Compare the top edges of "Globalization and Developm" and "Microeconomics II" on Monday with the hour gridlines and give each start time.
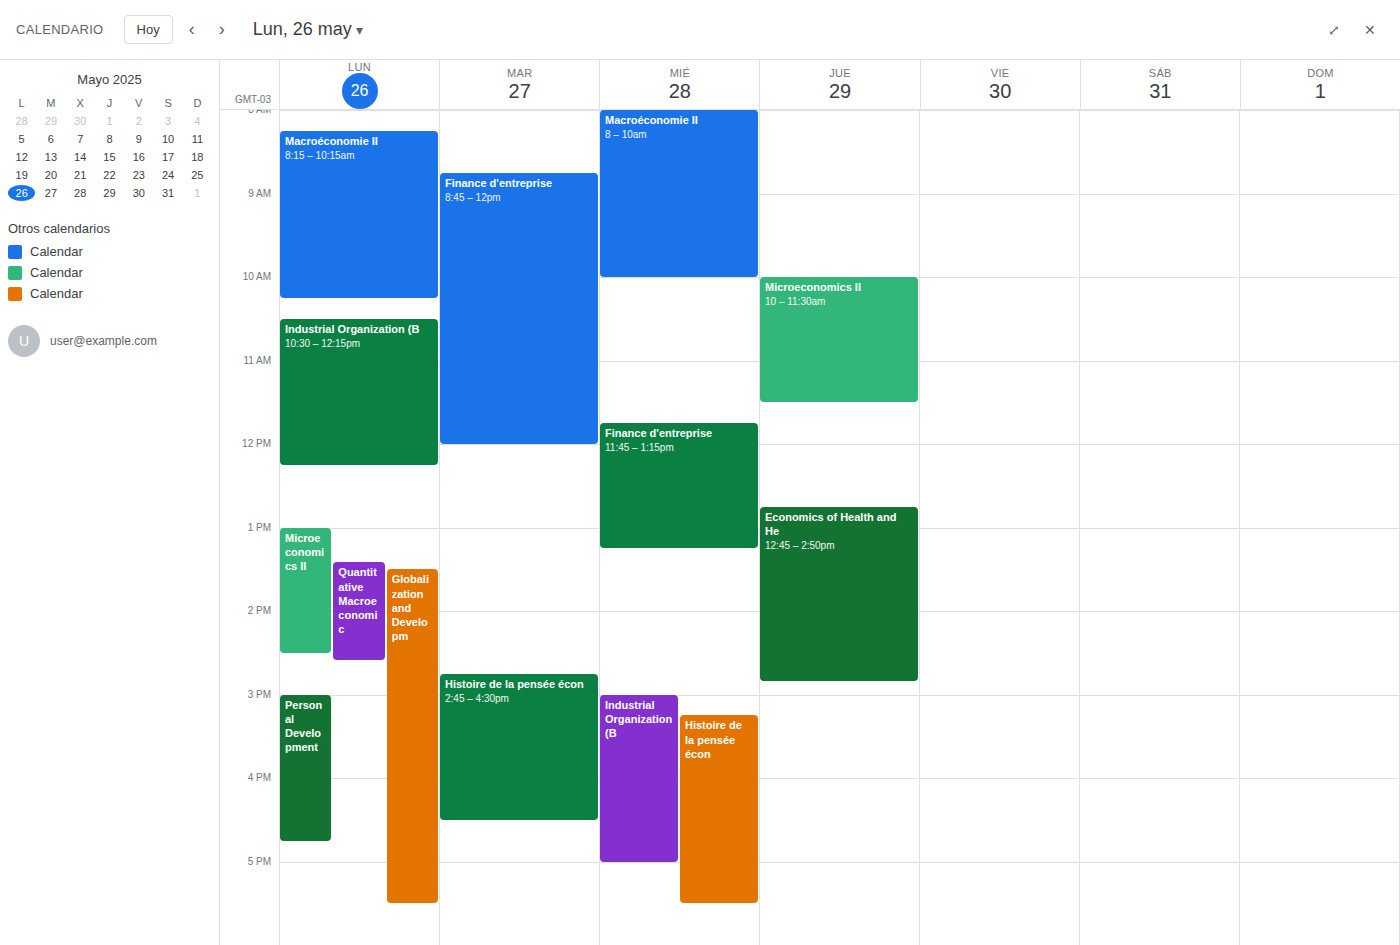
"Globalization and Developm": 1:30 PM, halfway between the 1 PM and 2 PM lines. "Microeconomics II": 1:00 PM, exactly on the 1 PM line.